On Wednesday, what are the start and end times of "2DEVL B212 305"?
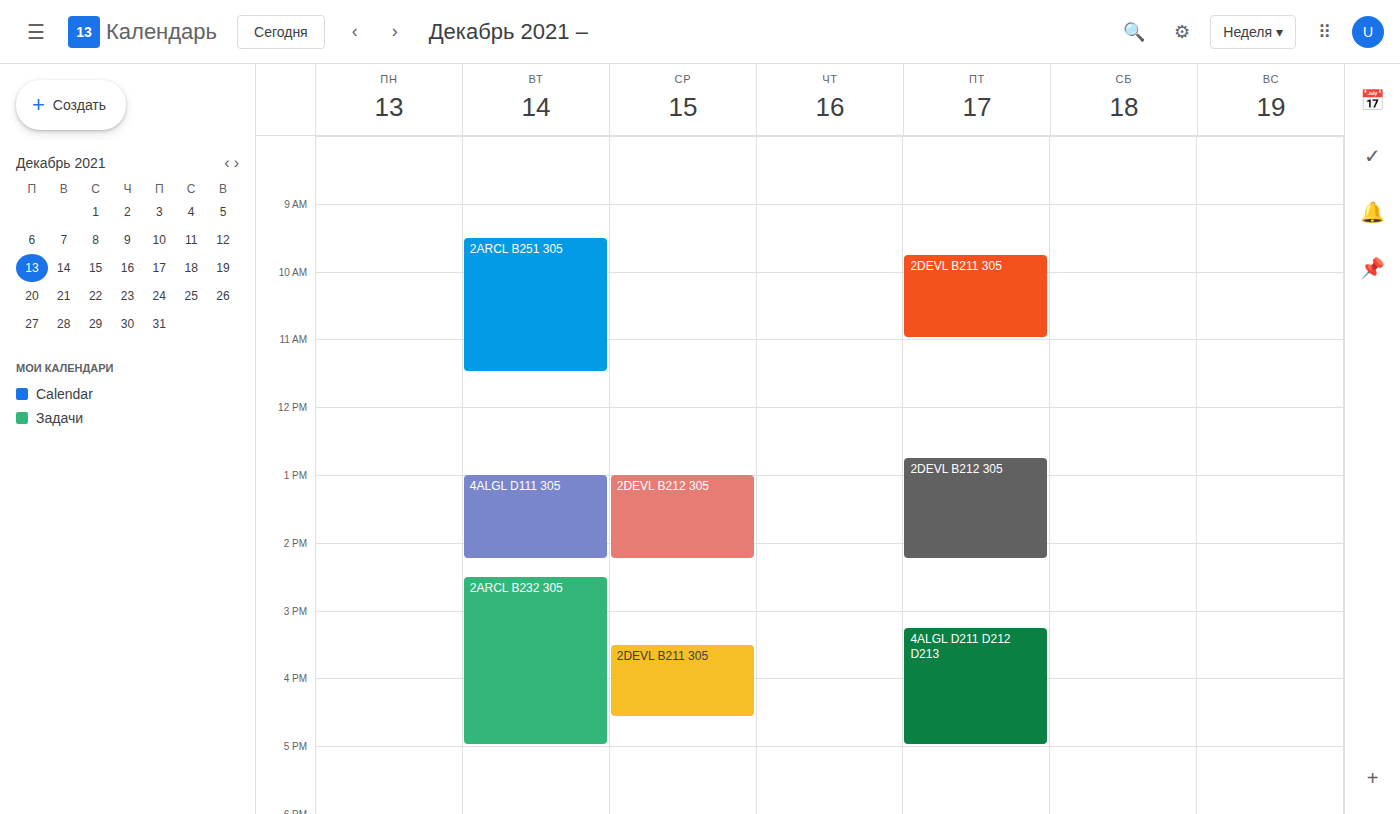
1:00 PM to 2:15 PM